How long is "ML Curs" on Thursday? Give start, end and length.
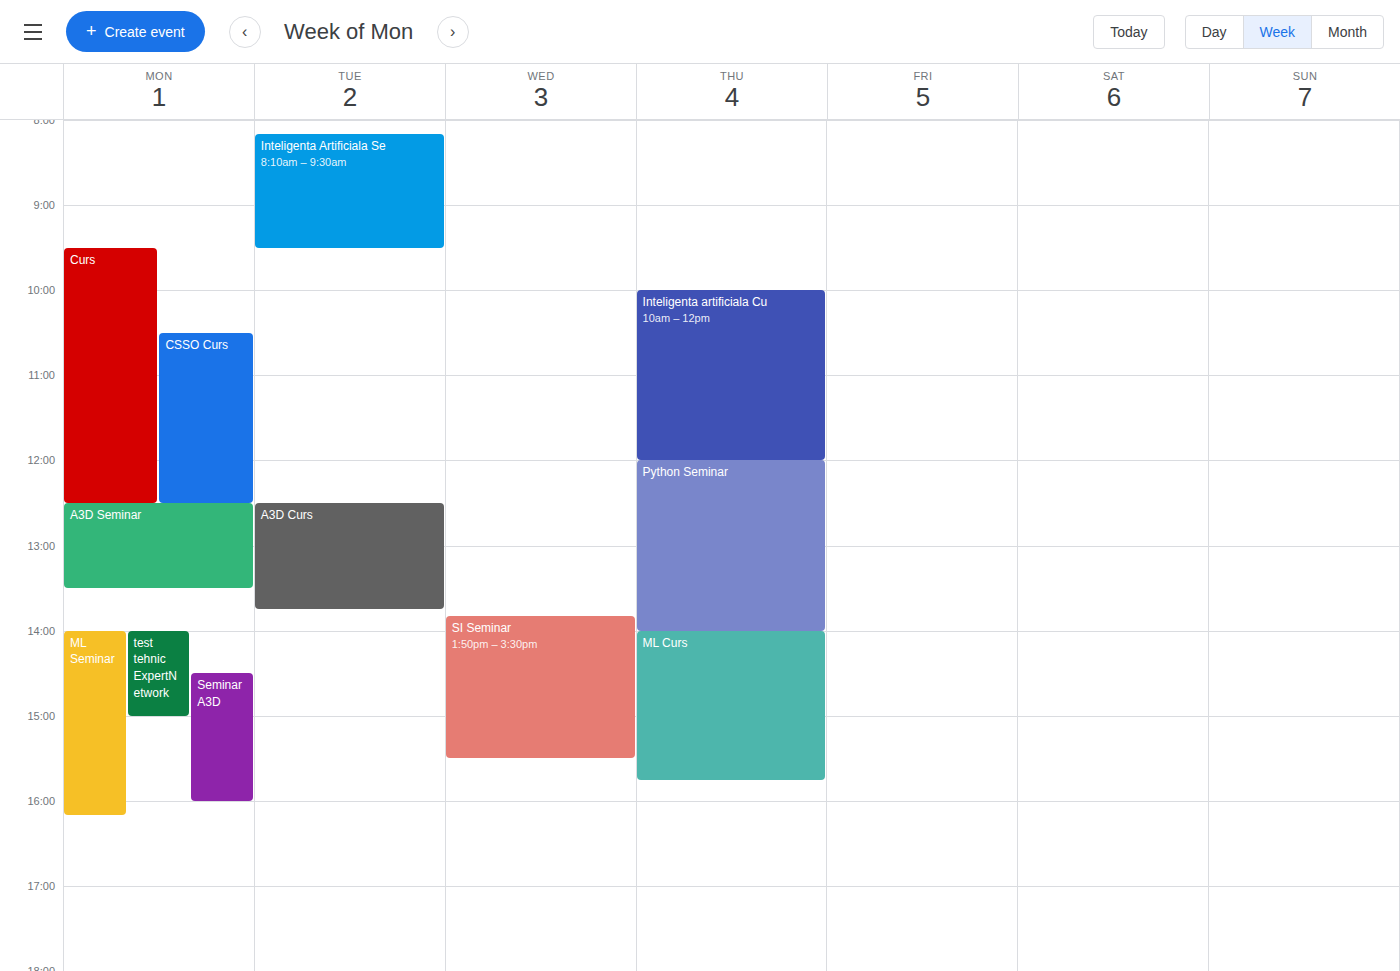
2:00 PM to 3:45 PM, 1 hour 45 minutes